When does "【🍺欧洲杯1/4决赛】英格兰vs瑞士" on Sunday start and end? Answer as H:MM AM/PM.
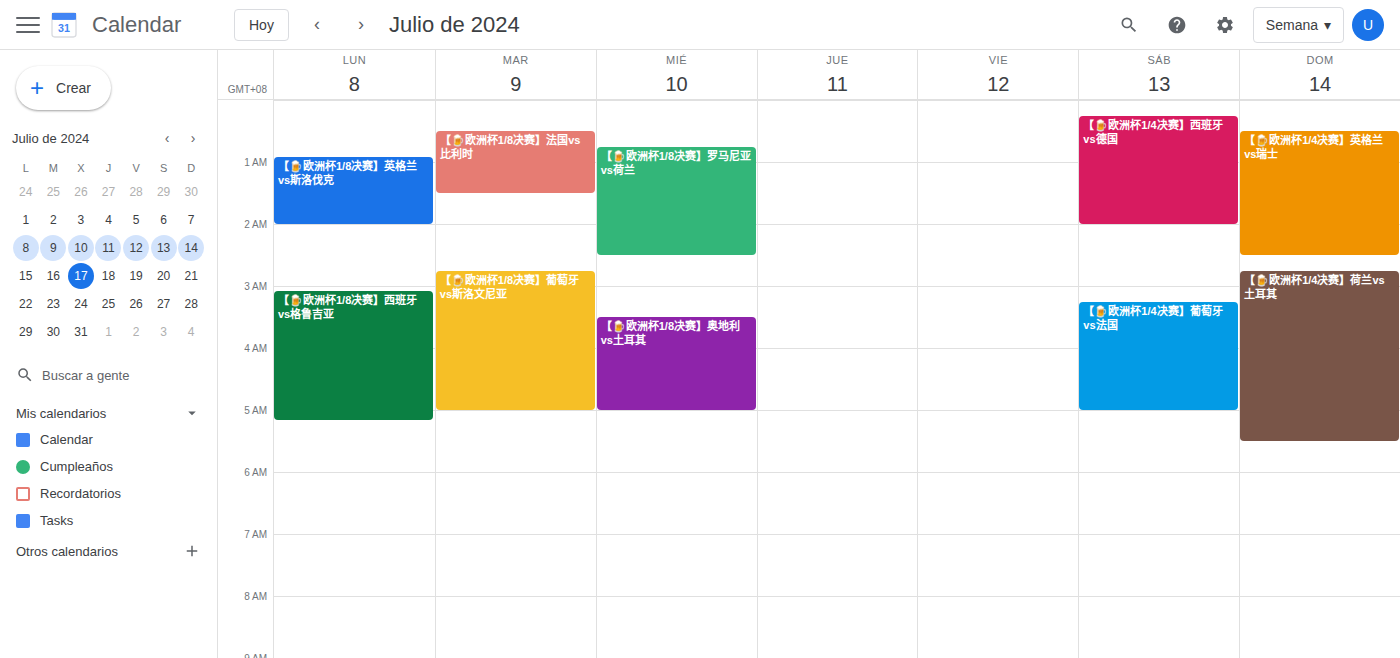
12:30 AM to 2:30 AM